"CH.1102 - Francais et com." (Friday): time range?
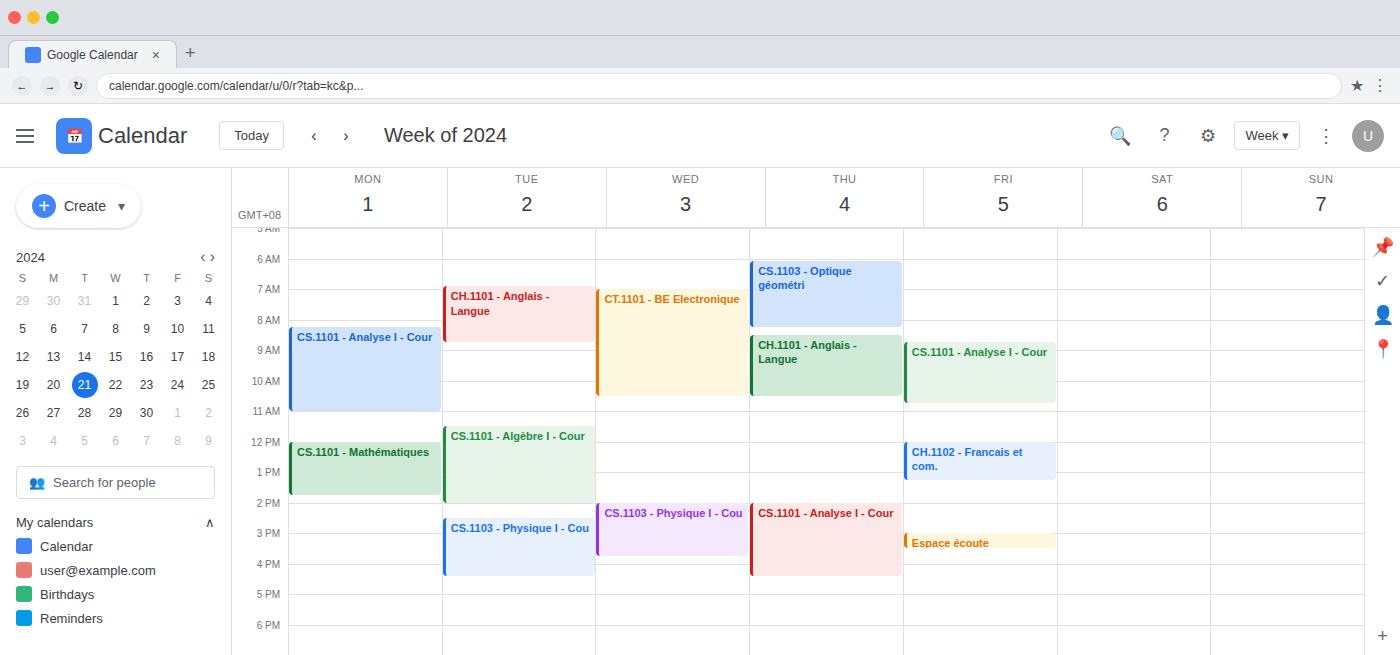
12:00 PM to 1:15 PM